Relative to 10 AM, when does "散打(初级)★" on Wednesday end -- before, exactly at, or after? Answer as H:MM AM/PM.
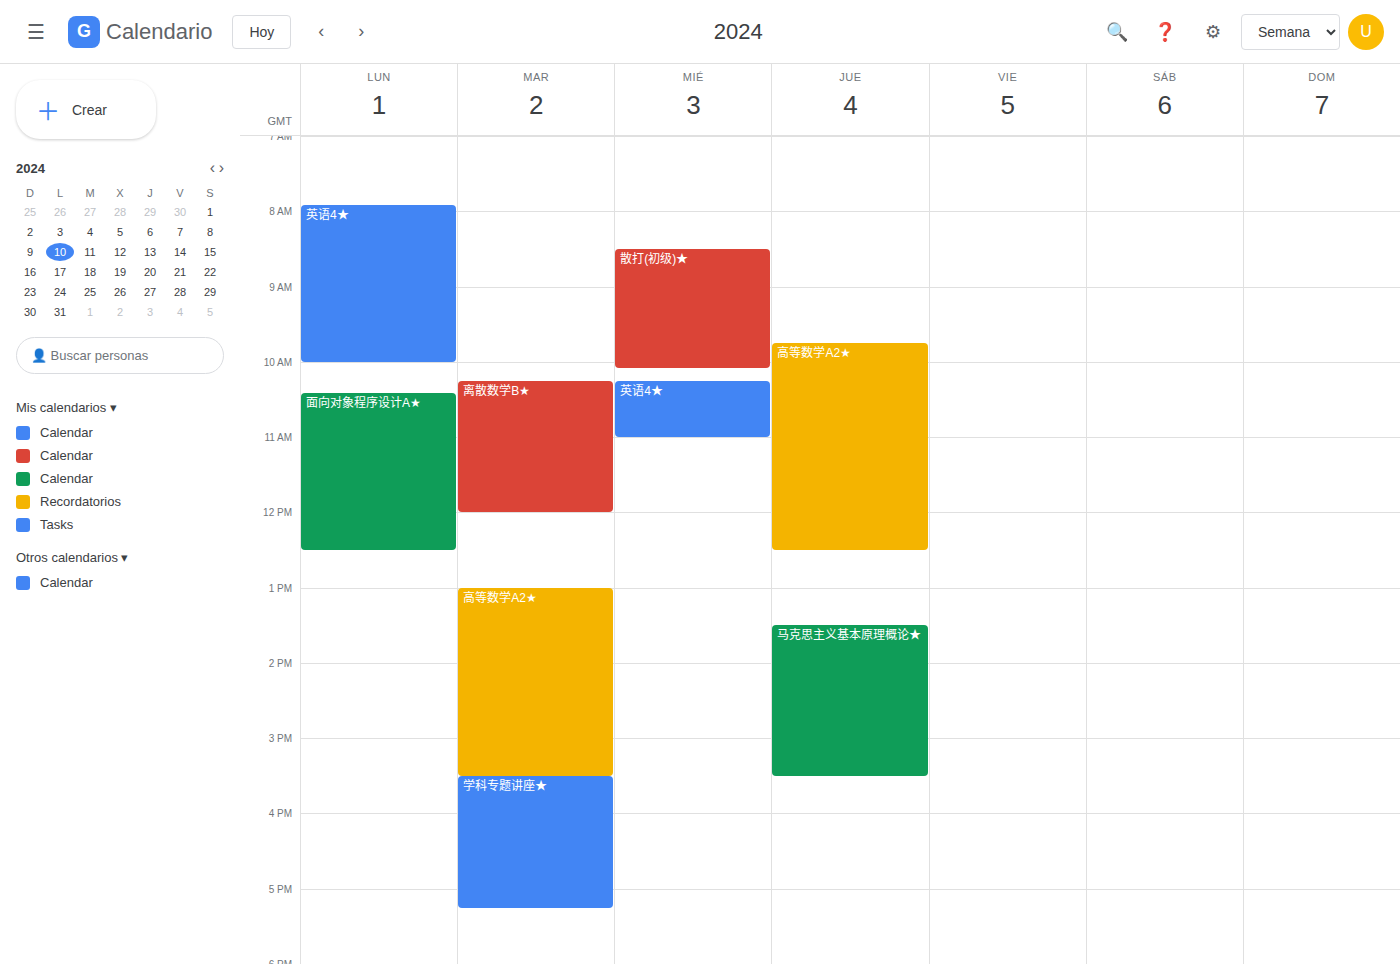
10:05 AM -- after 10 AM, 5 minutes below the 10 AM line.